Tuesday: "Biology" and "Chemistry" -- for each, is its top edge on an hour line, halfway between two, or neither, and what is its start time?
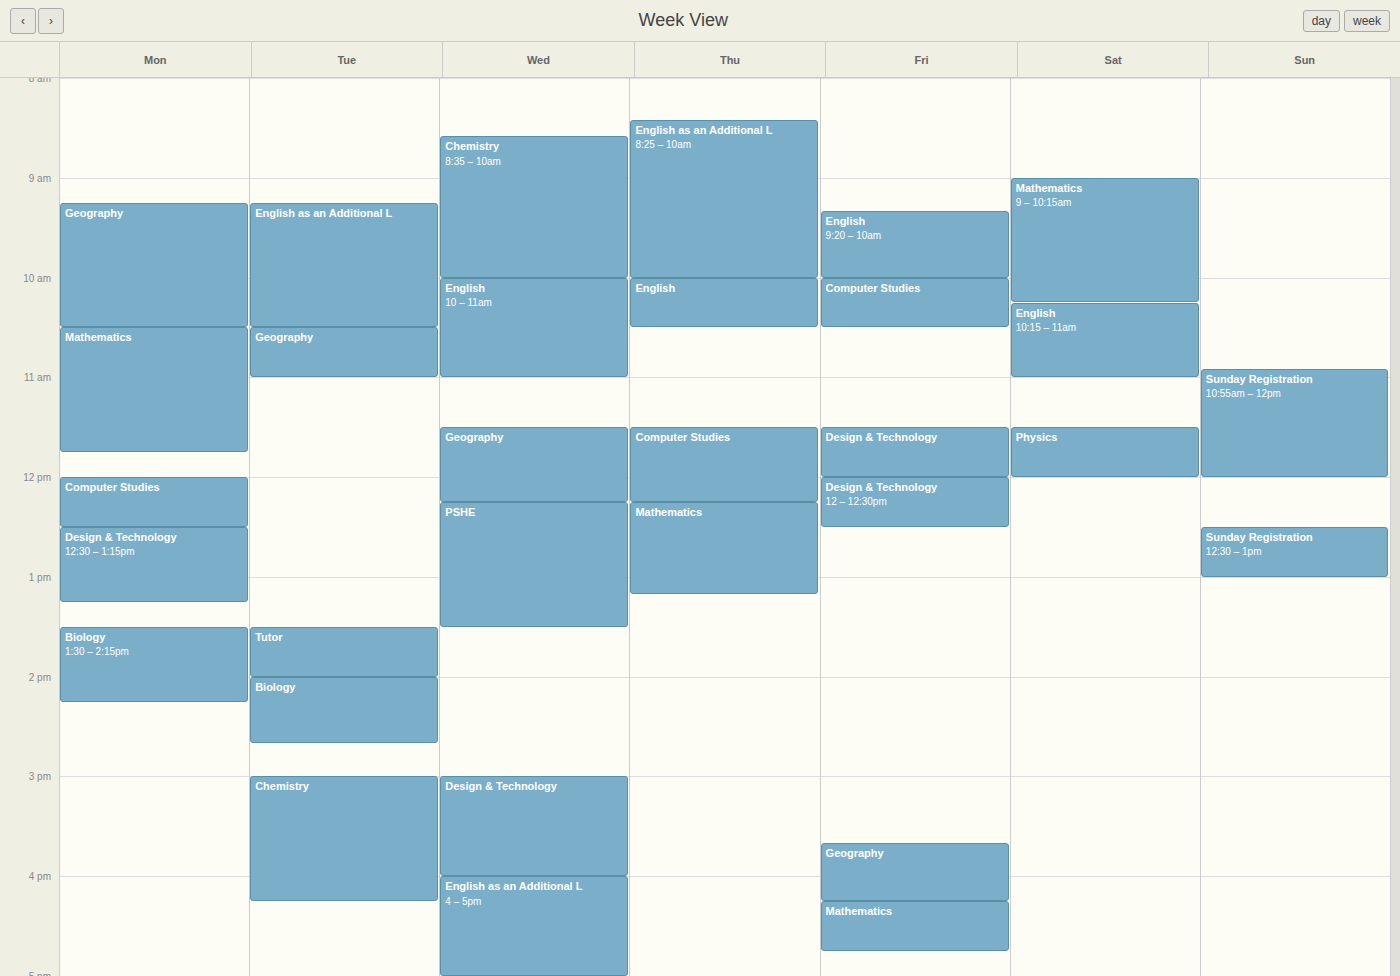
"Biology": 14:00, exactly on the 14:00 line. "Chemistry": 15:00, exactly on the 15:00 line.